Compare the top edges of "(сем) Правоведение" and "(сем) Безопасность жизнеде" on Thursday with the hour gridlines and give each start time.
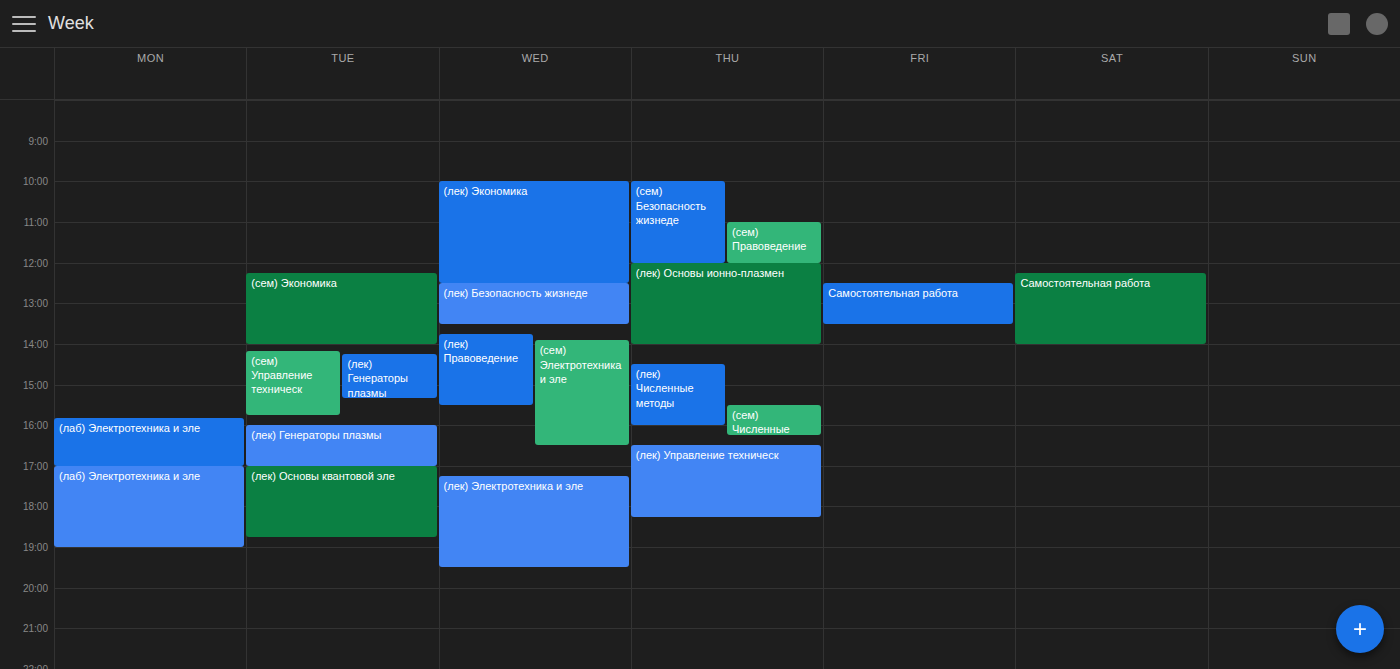
"(сем) Правоведение": 11:00 AM, exactly on the 11 AM line. "(сем) Безопасность жизнеде": 10:00 AM, exactly on the 10 AM line.